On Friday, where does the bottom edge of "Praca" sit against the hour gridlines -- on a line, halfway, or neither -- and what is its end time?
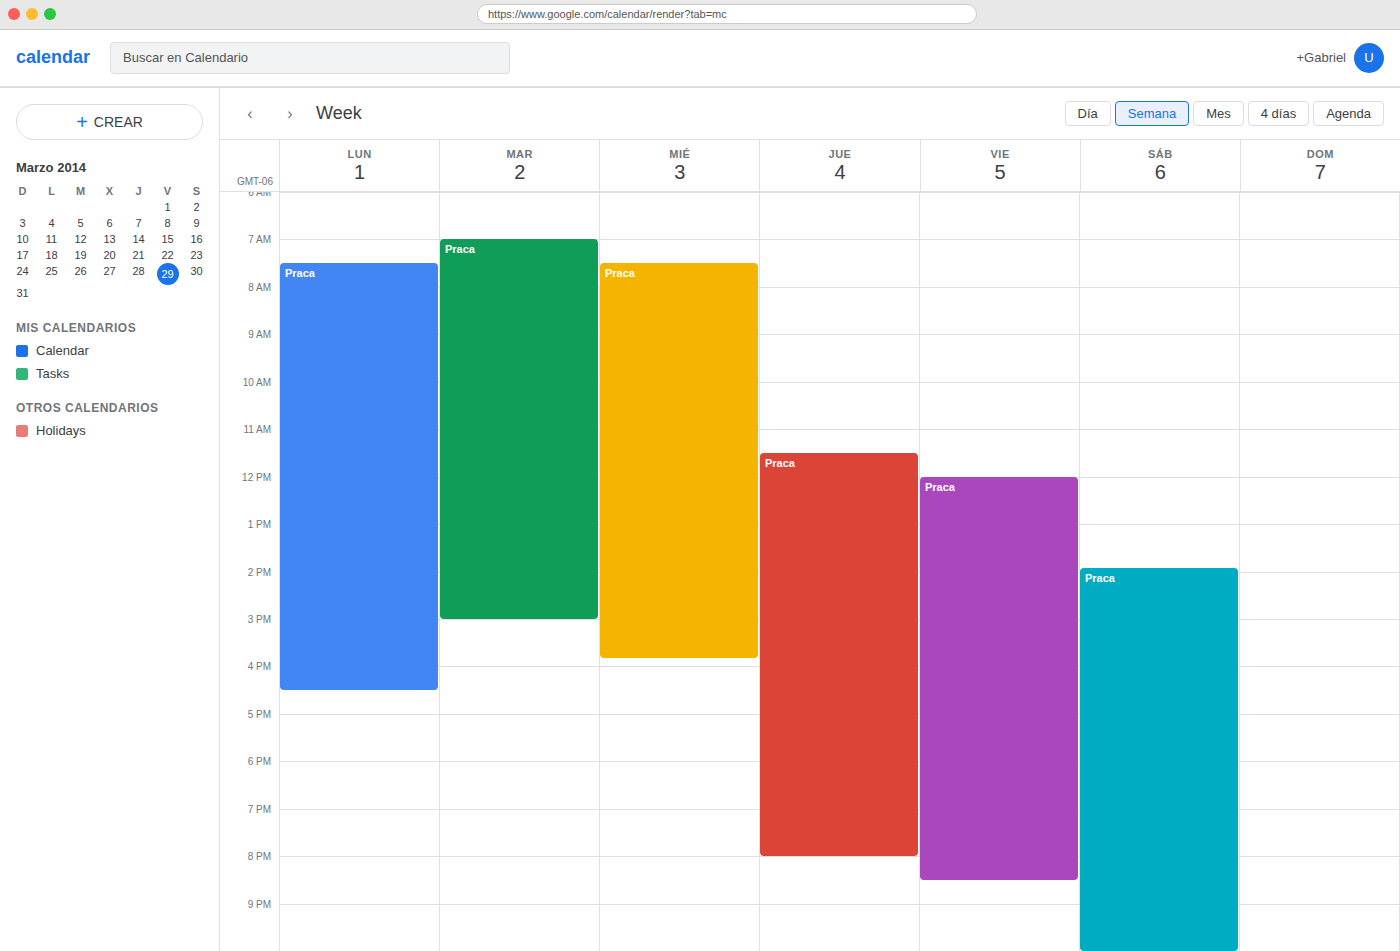
8:30 PM -- halfway between the 8 PM and 9 PM lines.